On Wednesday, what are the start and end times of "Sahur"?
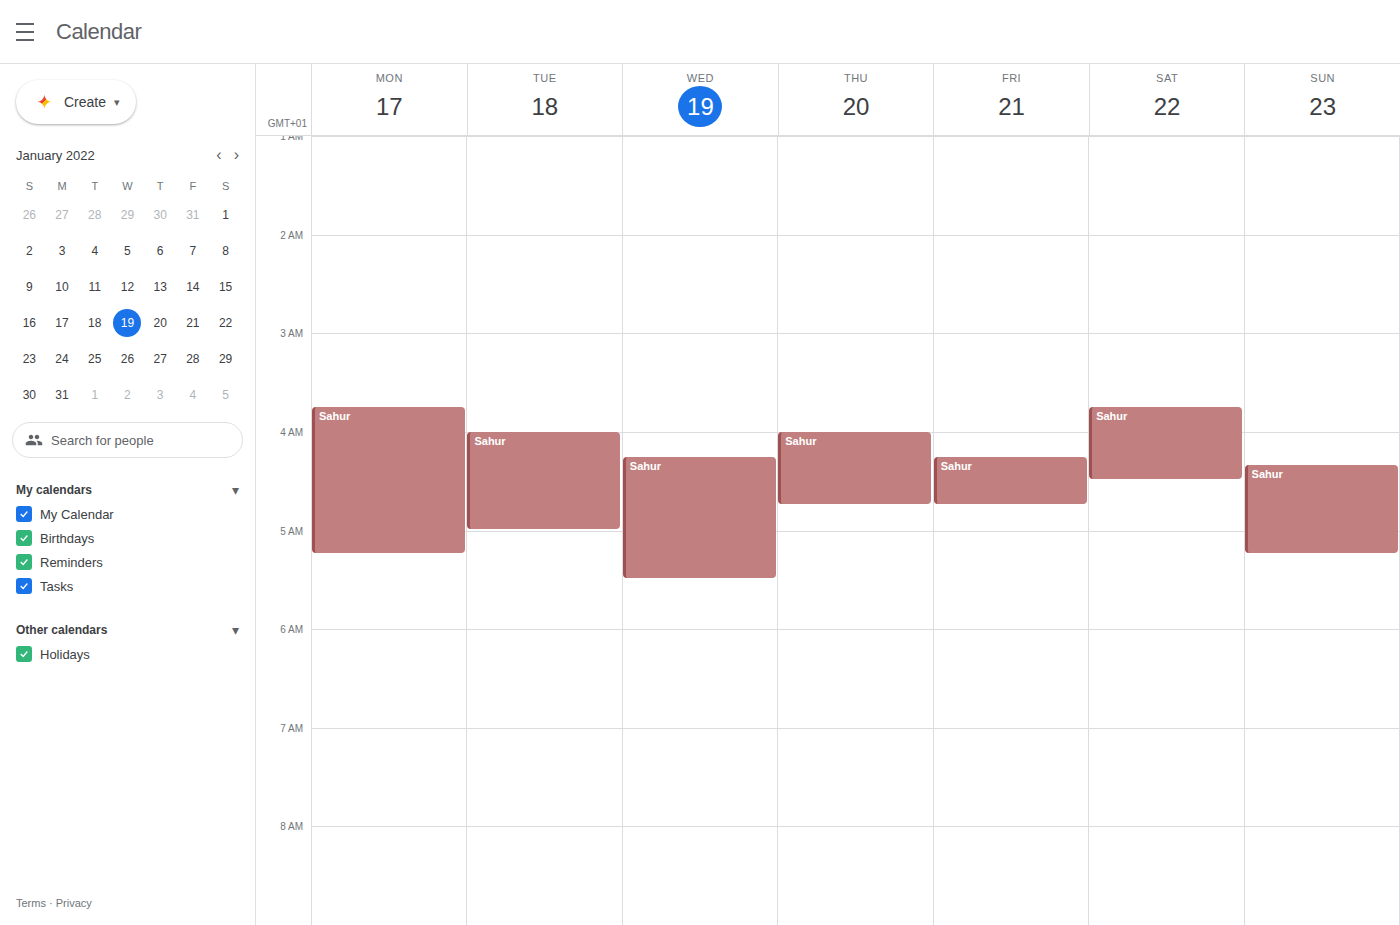
4:15 AM to 5:30 AM